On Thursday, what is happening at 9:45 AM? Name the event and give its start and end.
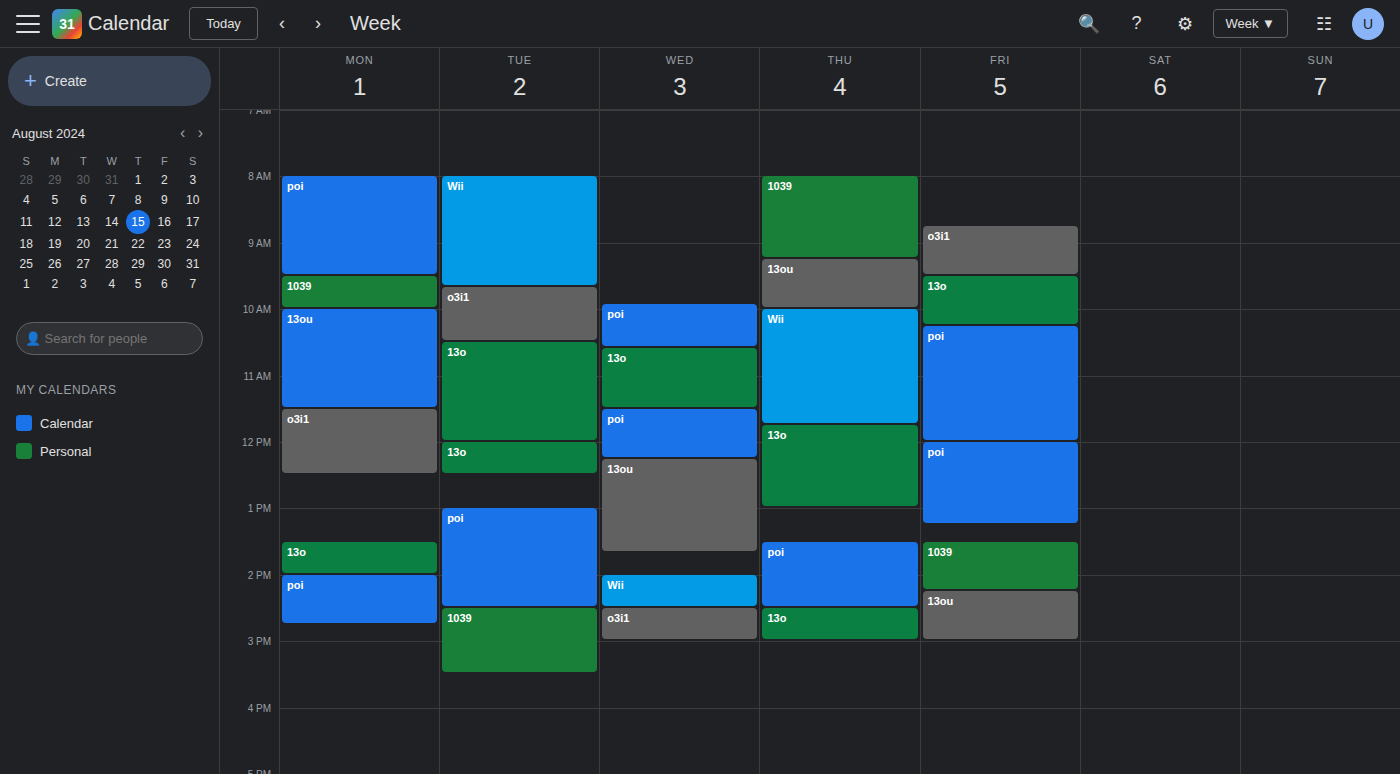
"13ou", 9:15 AM to 10:00 AM